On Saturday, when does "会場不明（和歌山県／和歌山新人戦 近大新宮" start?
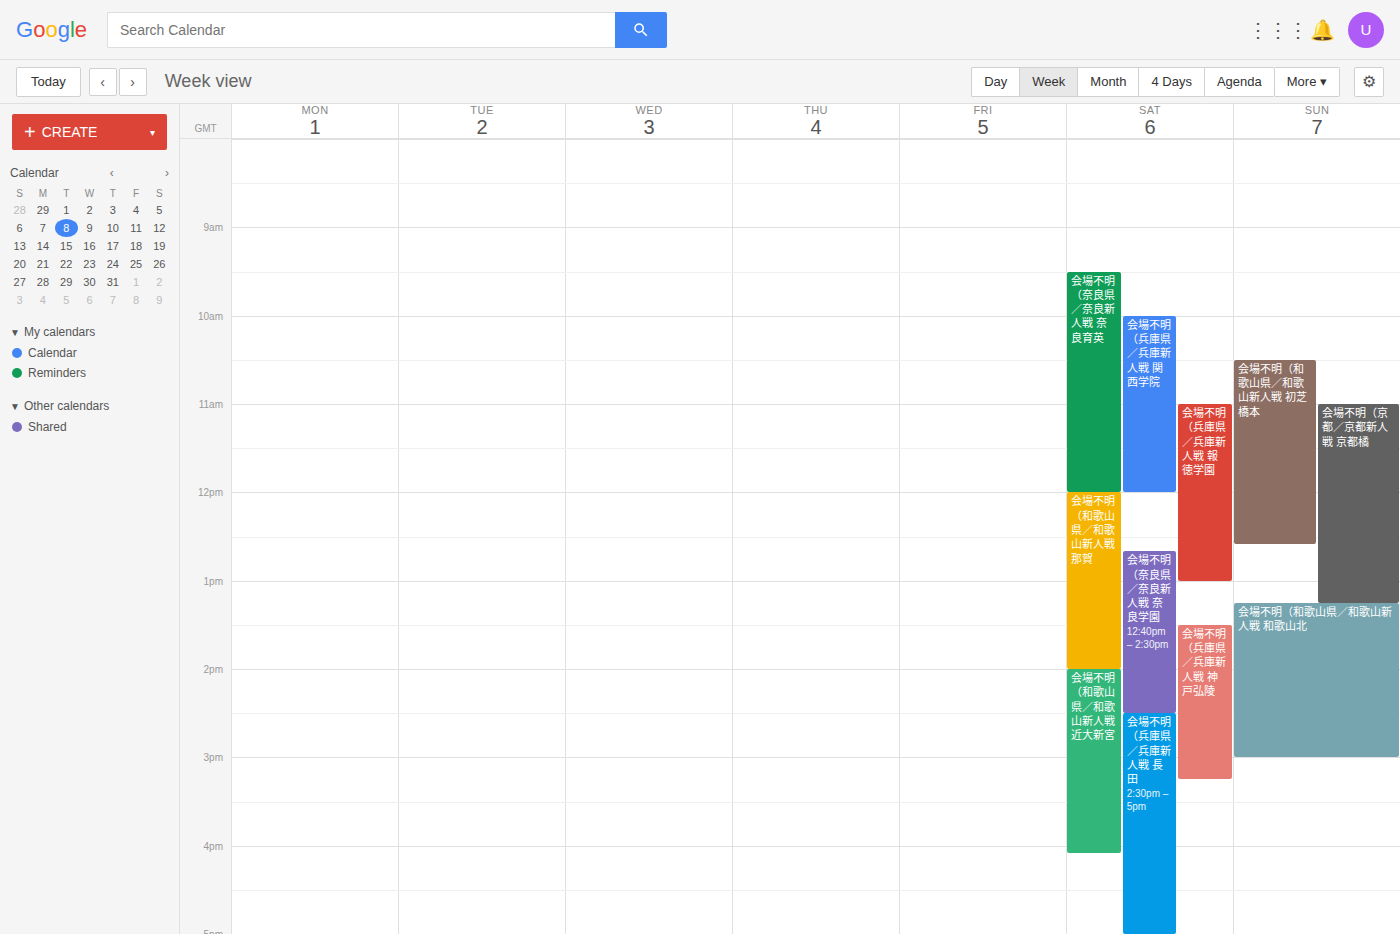
2:00 PM